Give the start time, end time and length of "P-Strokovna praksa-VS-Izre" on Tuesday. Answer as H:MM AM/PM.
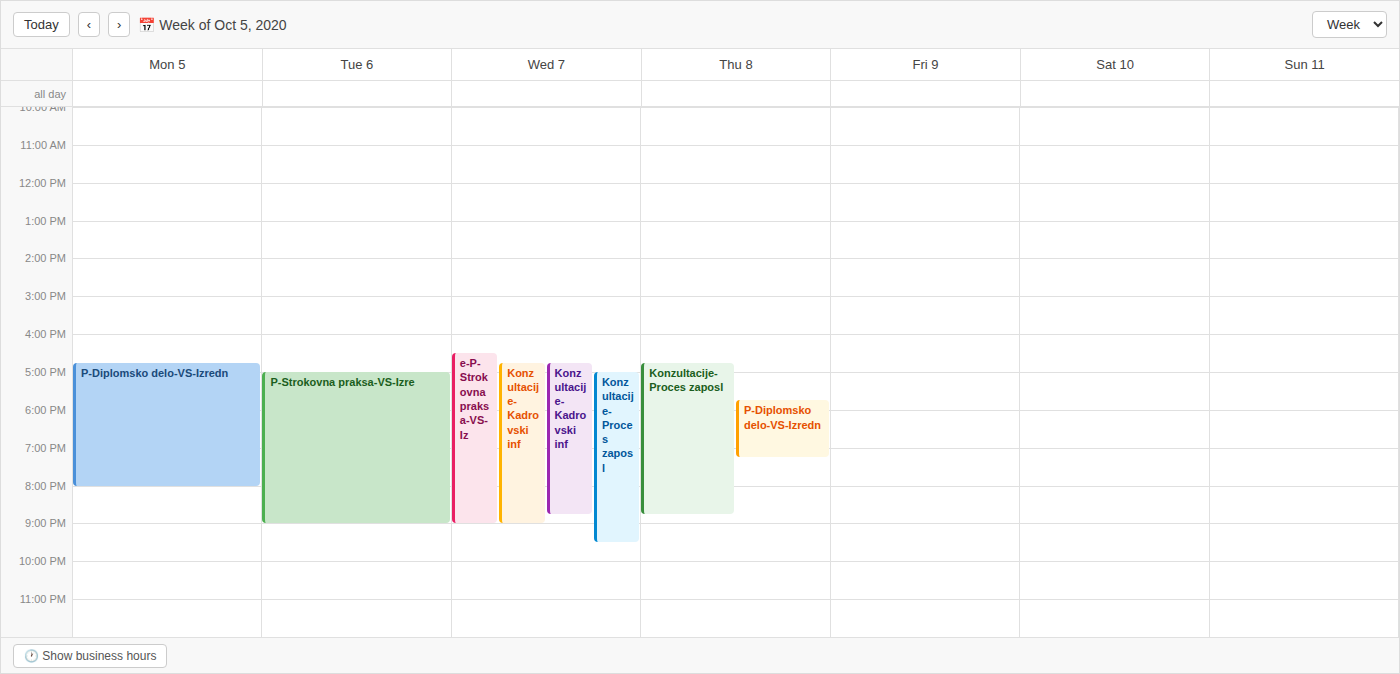
5:00 PM to 9:00 PM, 4 hours